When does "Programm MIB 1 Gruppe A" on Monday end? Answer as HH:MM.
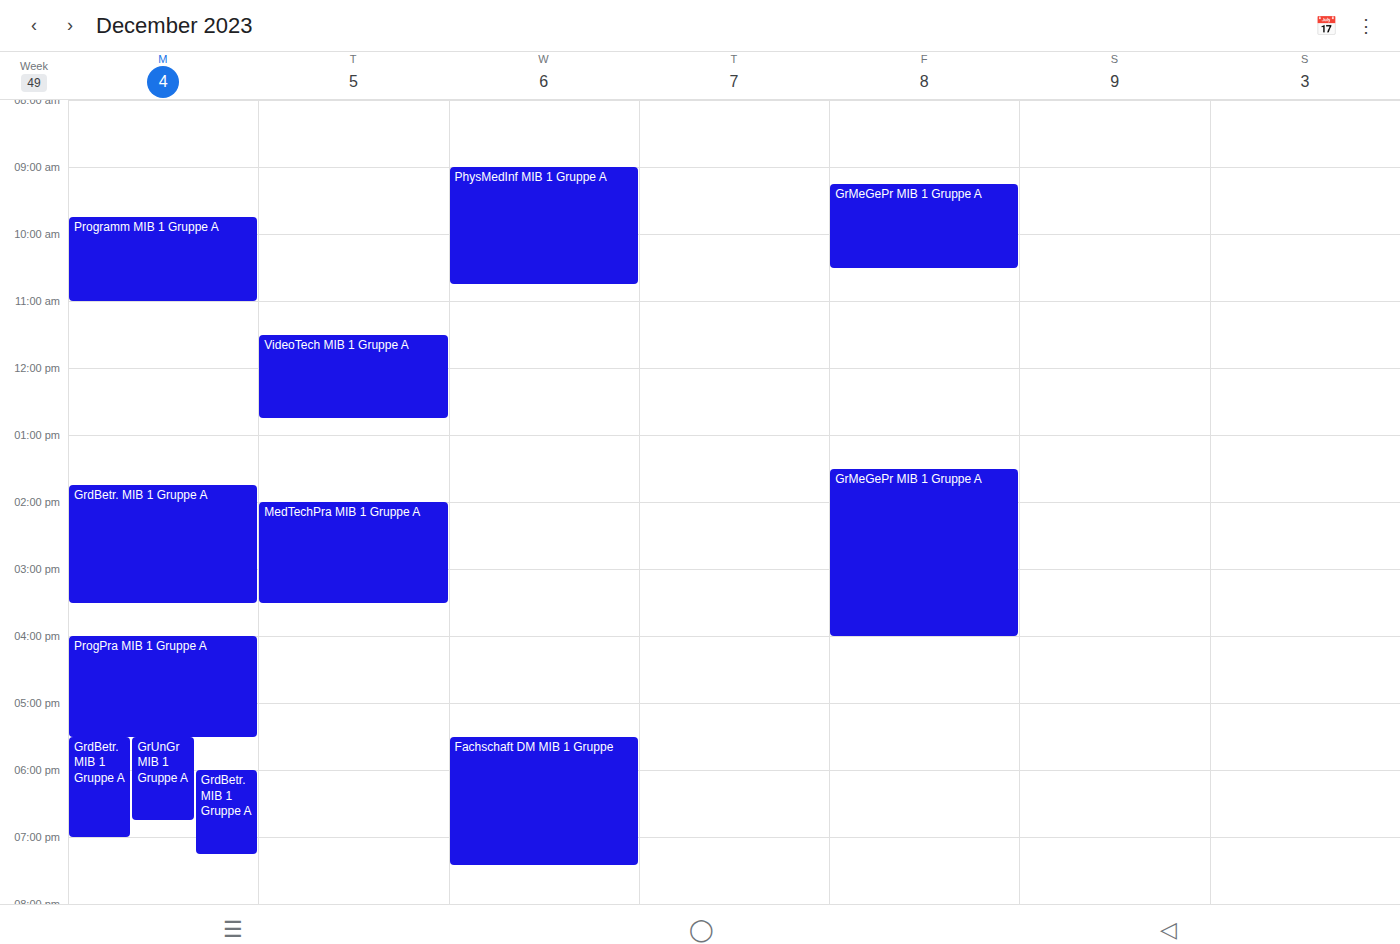
11:00